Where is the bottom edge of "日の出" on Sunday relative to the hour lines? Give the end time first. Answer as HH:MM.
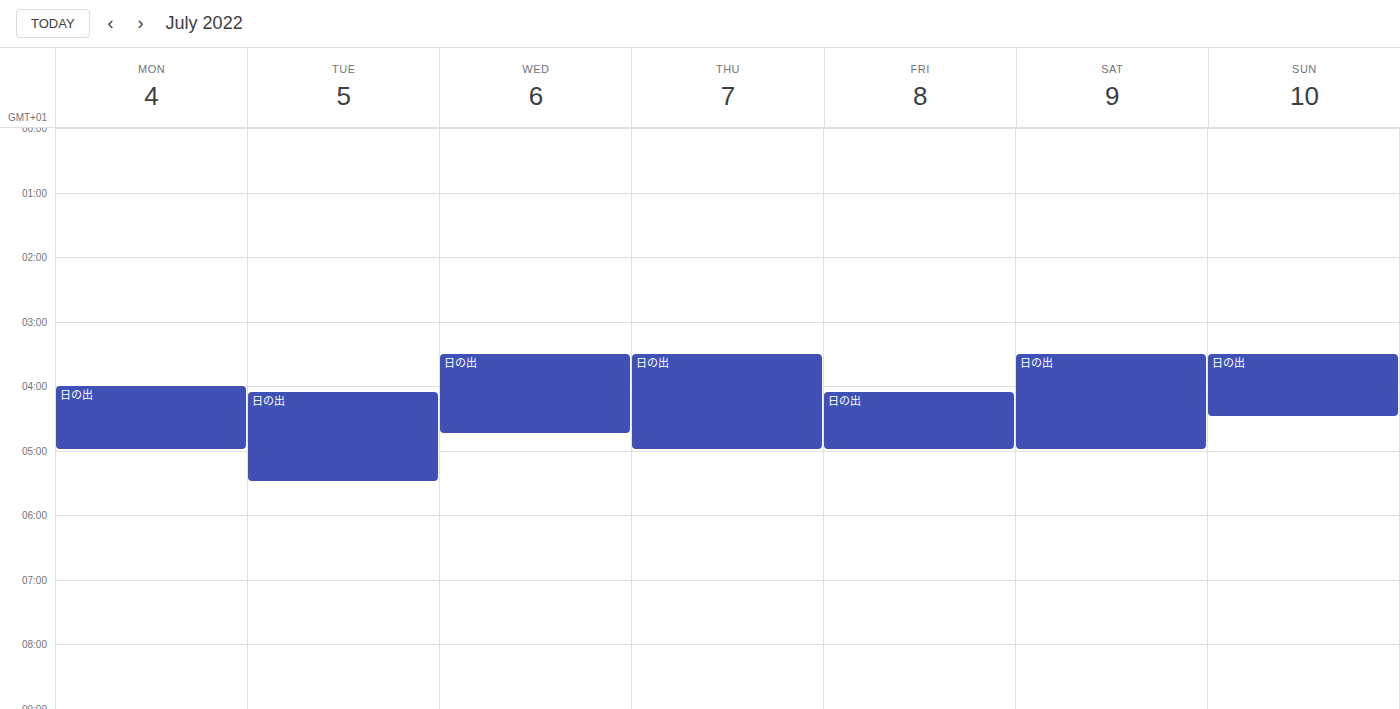
04:30 -- halfway between the 04:00 and 05:00 lines.